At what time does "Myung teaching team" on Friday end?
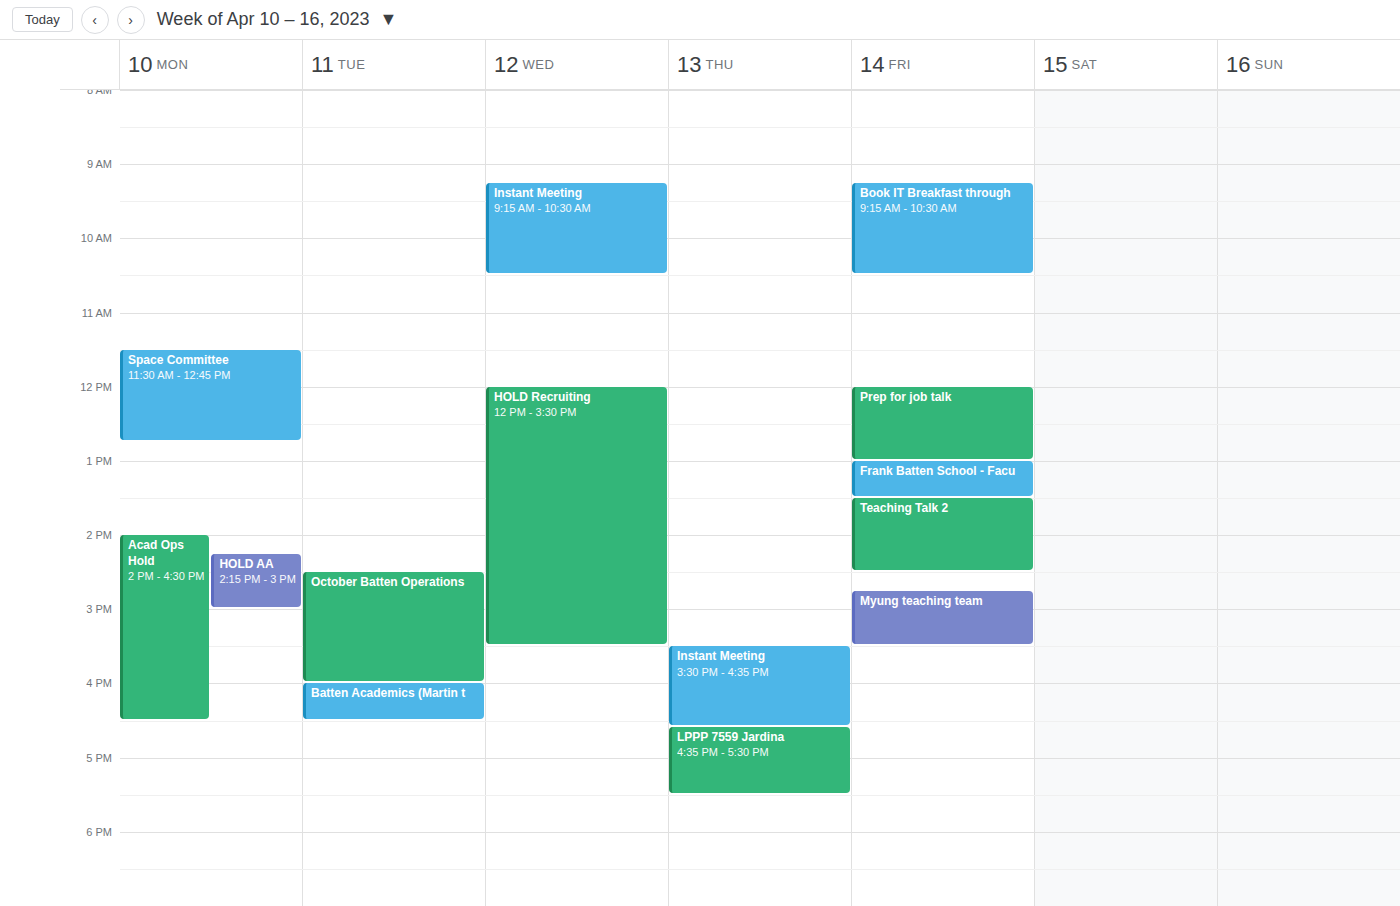
3:30 PM